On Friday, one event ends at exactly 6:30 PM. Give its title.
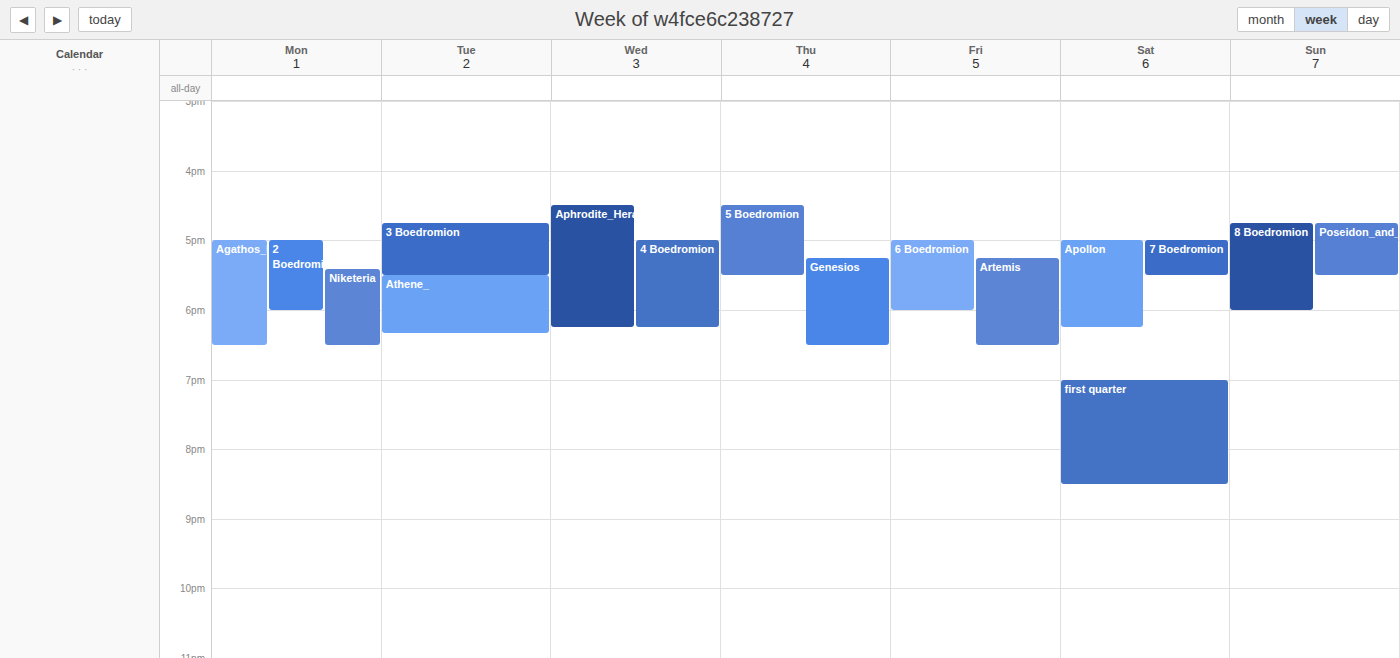
"Artemis"